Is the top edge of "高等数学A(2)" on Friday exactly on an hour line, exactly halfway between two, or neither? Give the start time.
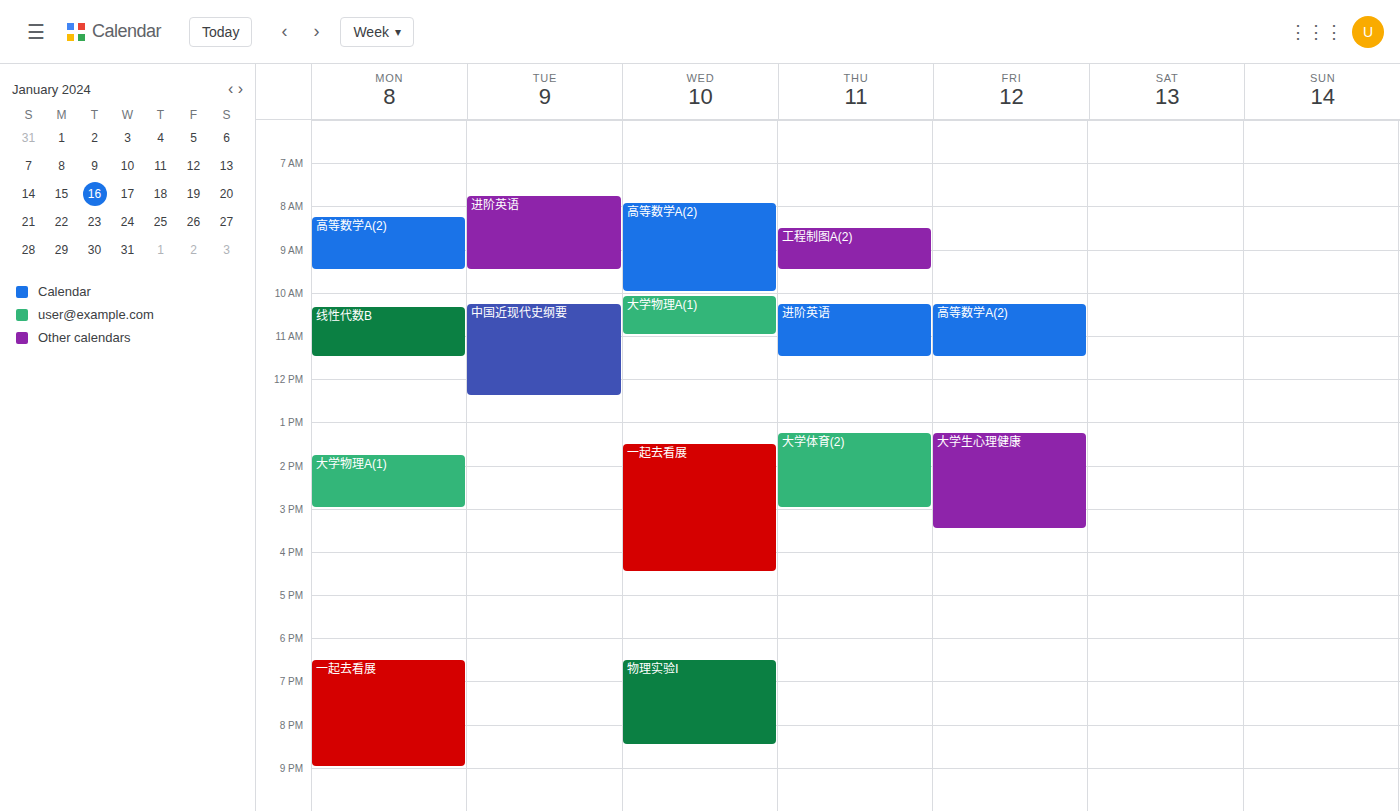
10:15 -- neither: a quarter of the way from the 10:00 line to the 11:00 line.